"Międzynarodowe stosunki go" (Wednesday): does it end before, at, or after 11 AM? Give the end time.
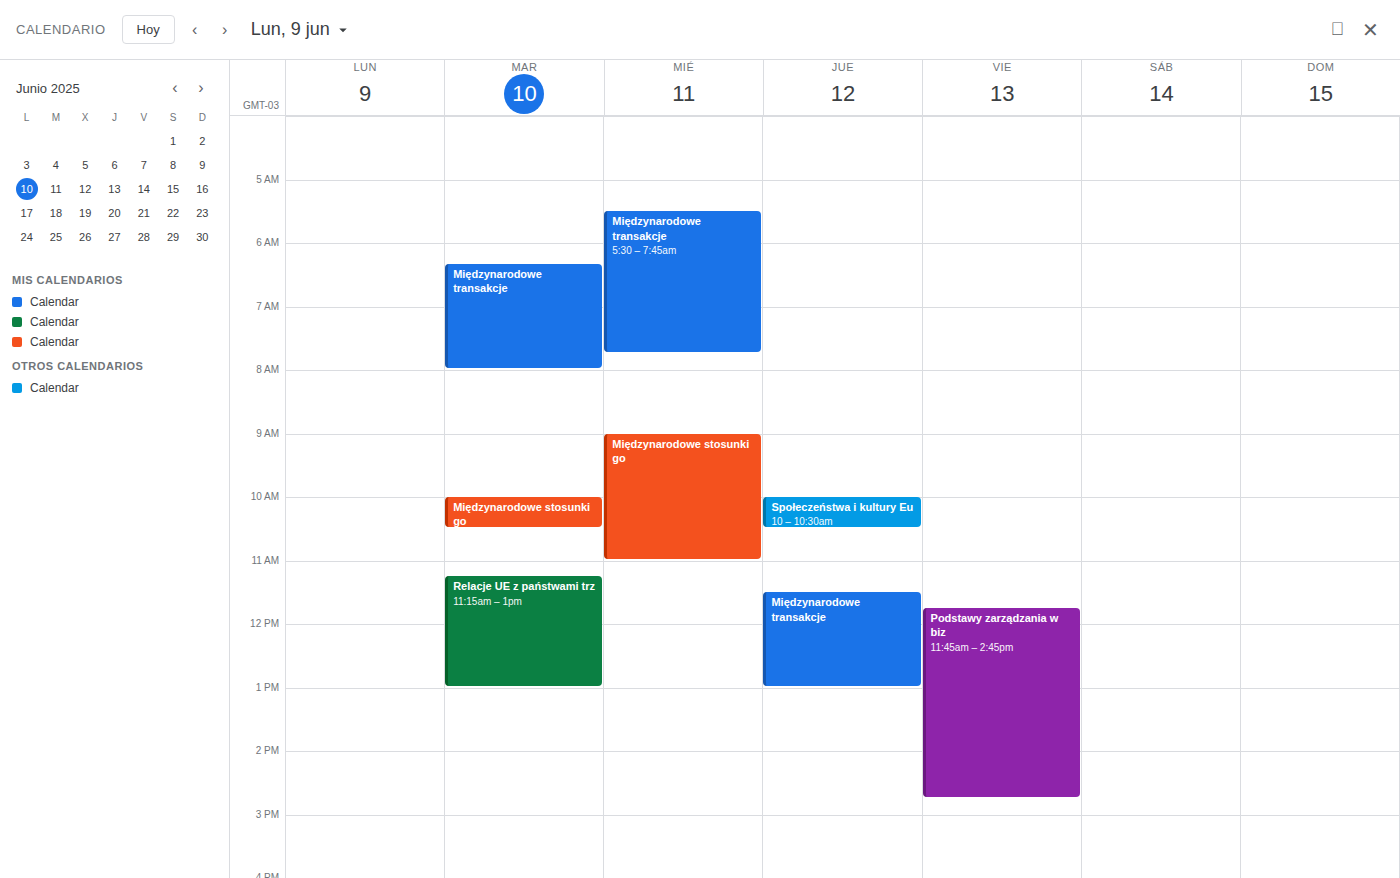
11:00 AM -- exactly at 11 AM, on the 11 AM line.